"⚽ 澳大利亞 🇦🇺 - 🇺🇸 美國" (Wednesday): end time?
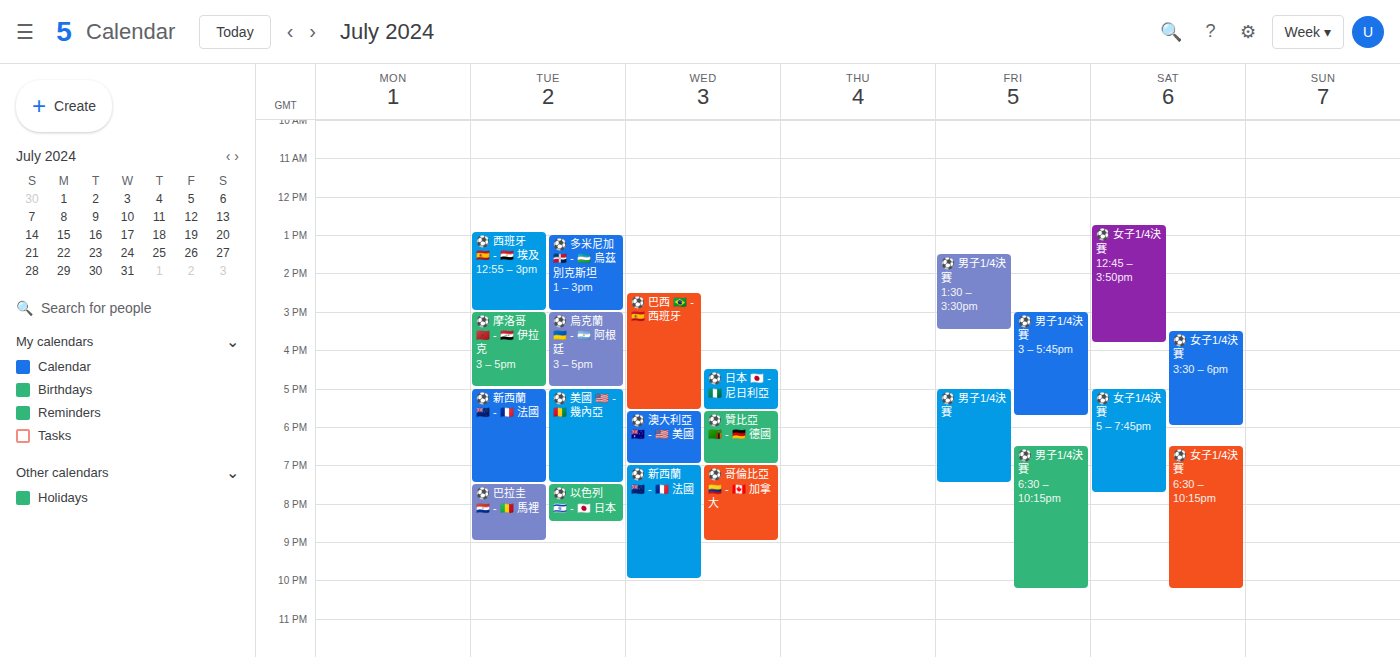
7:00 PM